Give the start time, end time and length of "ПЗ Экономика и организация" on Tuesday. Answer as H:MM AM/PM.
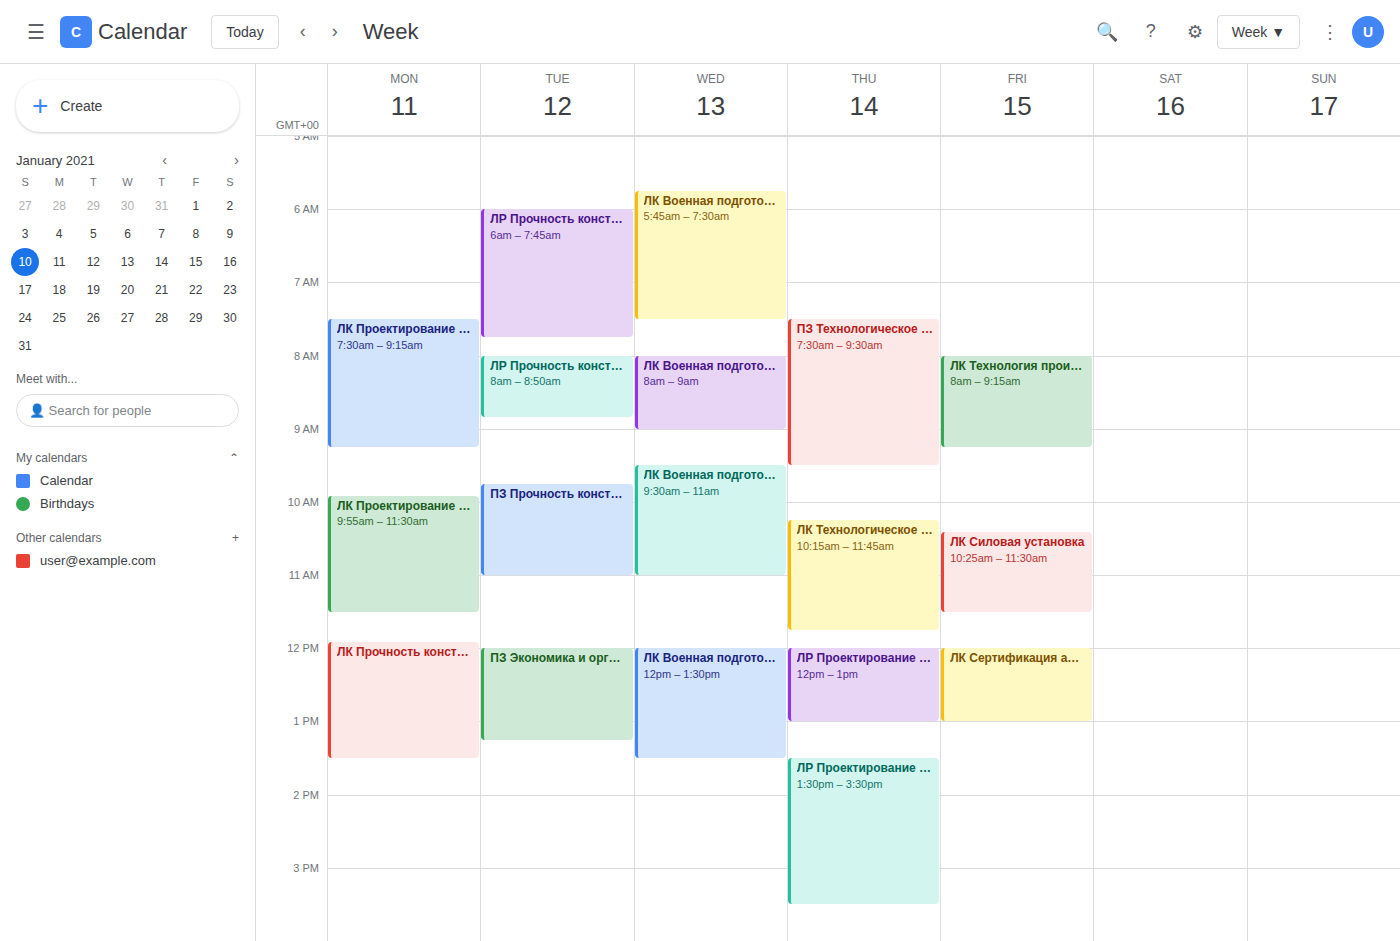
12:00 PM to 1:15 PM, 1 hour 15 minutes